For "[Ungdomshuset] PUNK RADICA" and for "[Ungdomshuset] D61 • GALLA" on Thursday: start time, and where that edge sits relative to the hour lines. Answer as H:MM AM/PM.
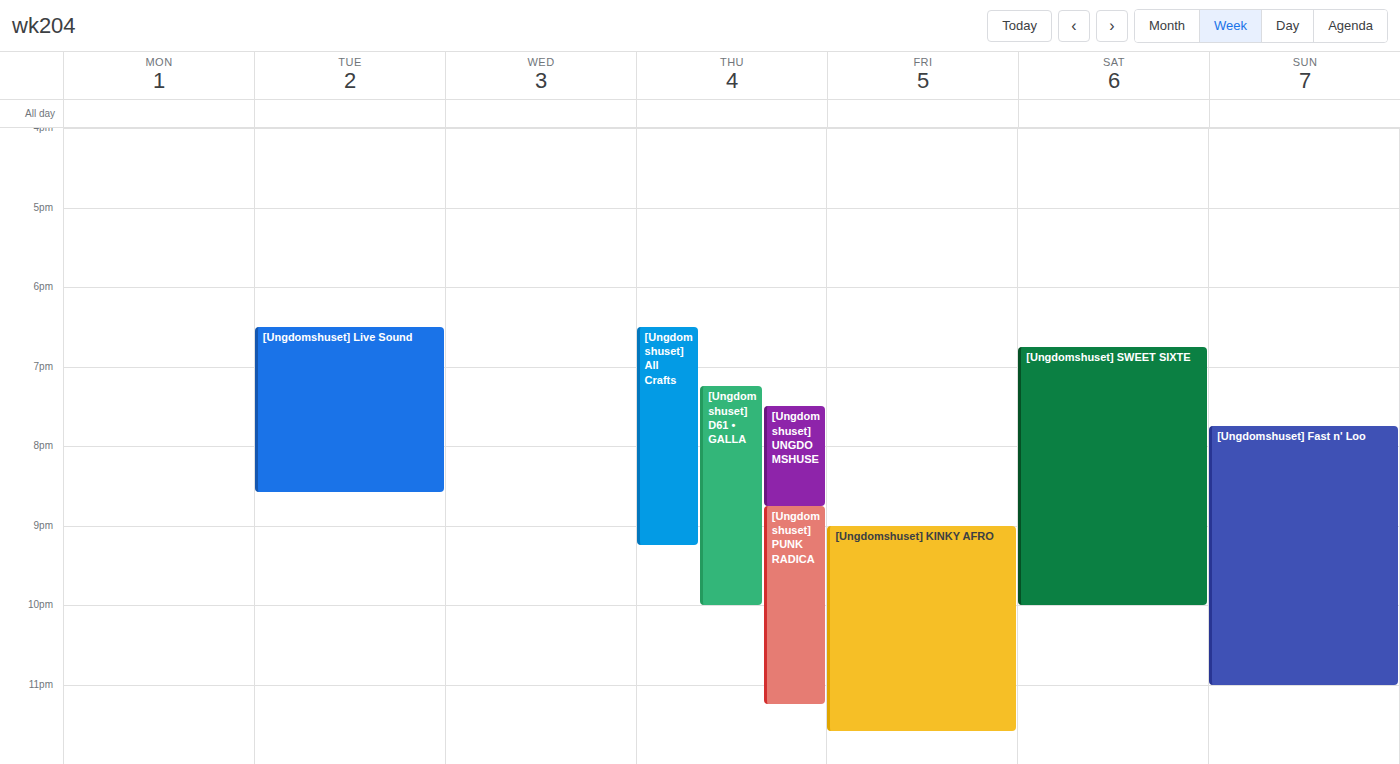
"[Ungdomshuset] PUNK RADICA": 8:45 PM, neither: three quarters of the way from the 8 PM line to the 9 PM line. "[Ungdomshuset] D61 • GALLA": 7:15 PM, neither: a quarter of the way from the 7 PM line to the 8 PM line.